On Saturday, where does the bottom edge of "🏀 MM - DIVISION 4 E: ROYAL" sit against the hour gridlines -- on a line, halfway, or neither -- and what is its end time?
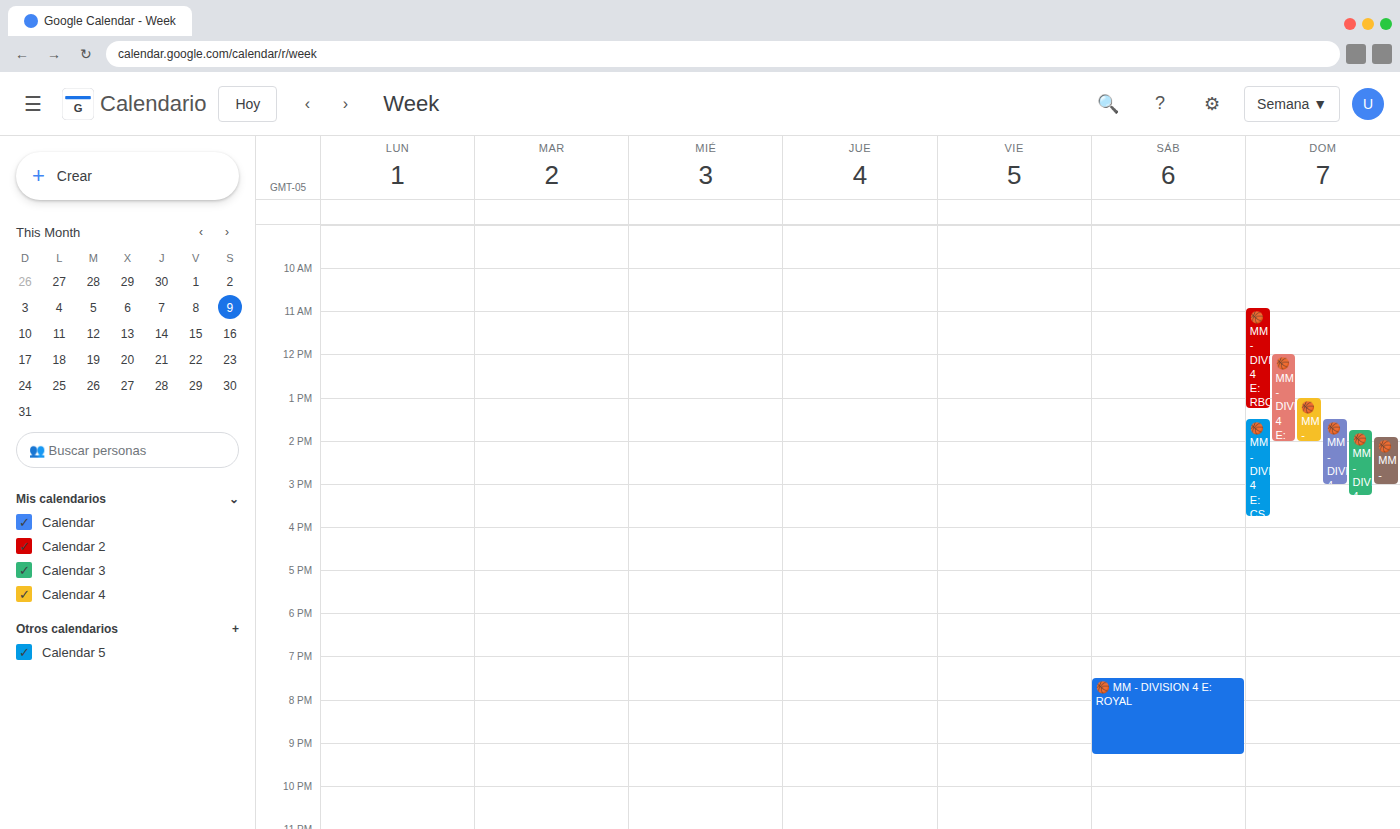
9:15 PM -- neither: a quarter of the way from the 9 PM line to the 10 PM line.